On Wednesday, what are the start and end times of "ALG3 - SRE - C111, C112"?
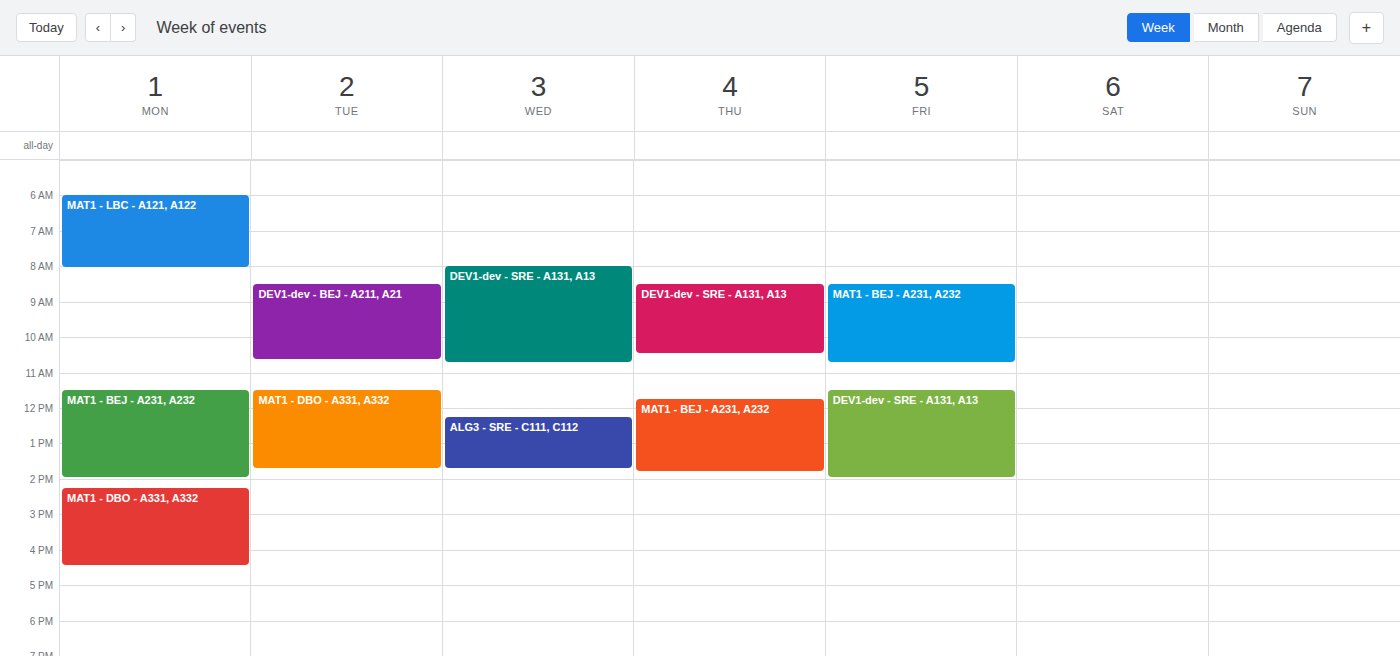
12:15 PM to 1:45 PM